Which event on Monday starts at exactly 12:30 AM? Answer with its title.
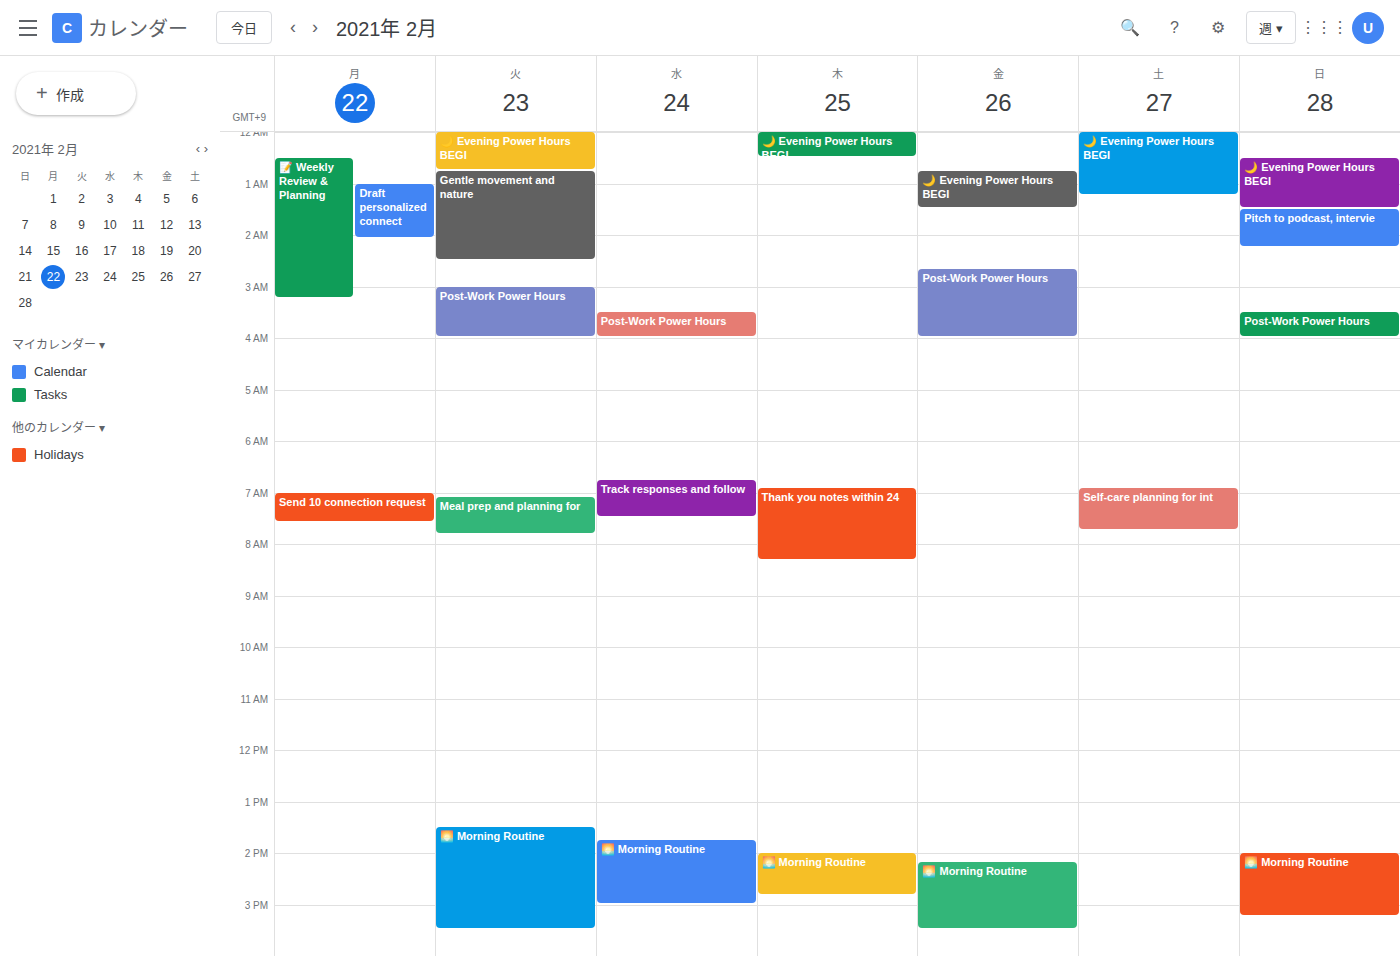
"📝 Weekly Review & Planning"